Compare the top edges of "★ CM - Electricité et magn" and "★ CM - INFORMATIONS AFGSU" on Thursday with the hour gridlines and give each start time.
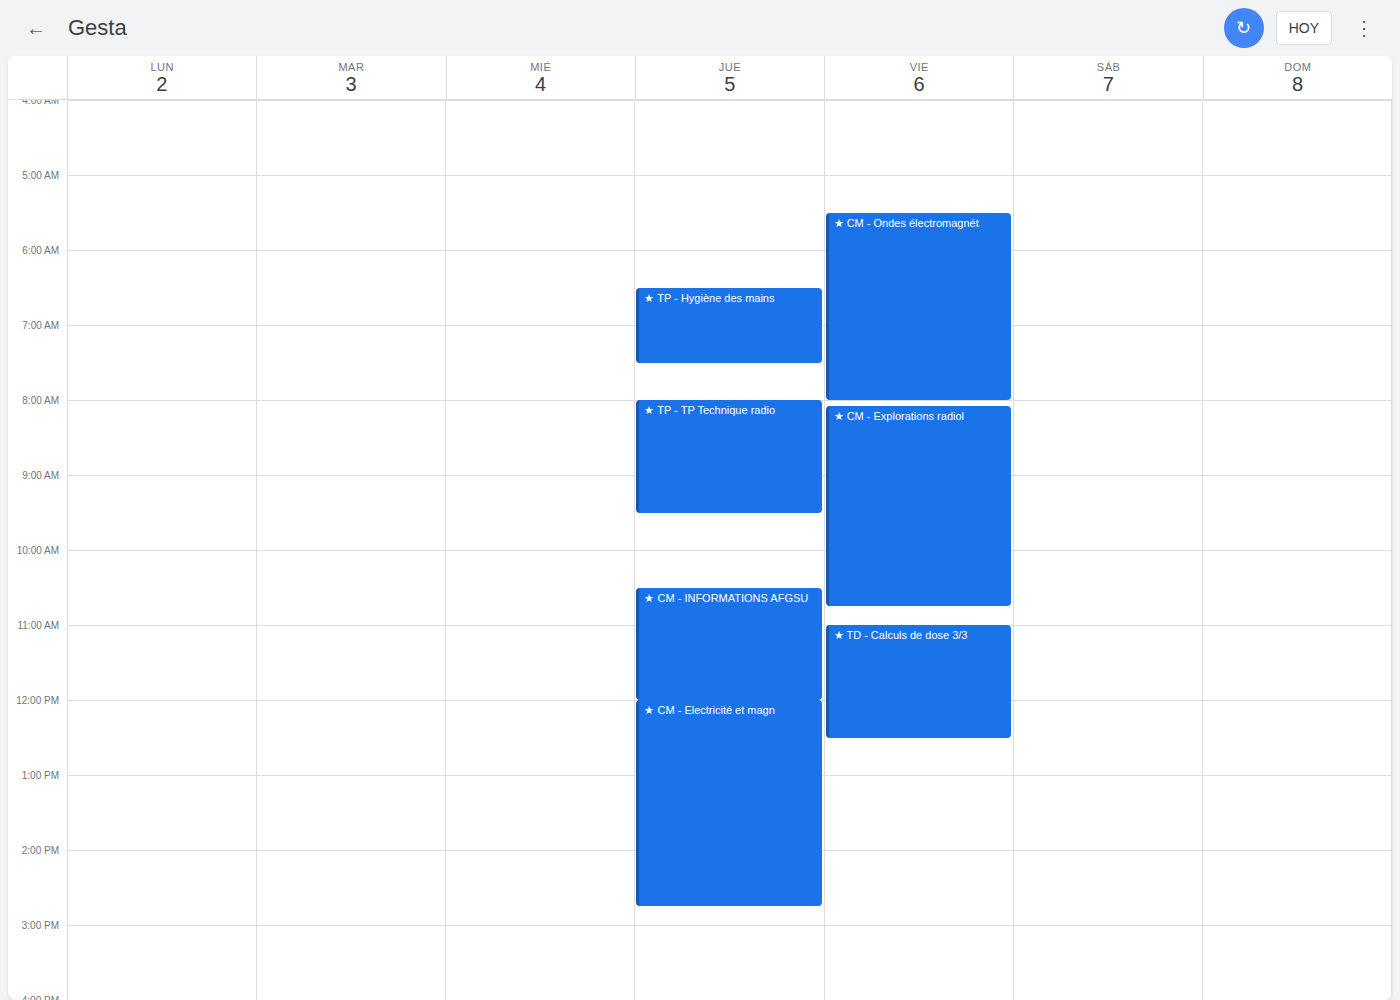
"★ CM - Electricité et magn": 12:00 PM, exactly on the 12 PM line. "★ CM - INFORMATIONS AFGSU": 10:30 AM, halfway between the 10 AM and 11 AM lines.